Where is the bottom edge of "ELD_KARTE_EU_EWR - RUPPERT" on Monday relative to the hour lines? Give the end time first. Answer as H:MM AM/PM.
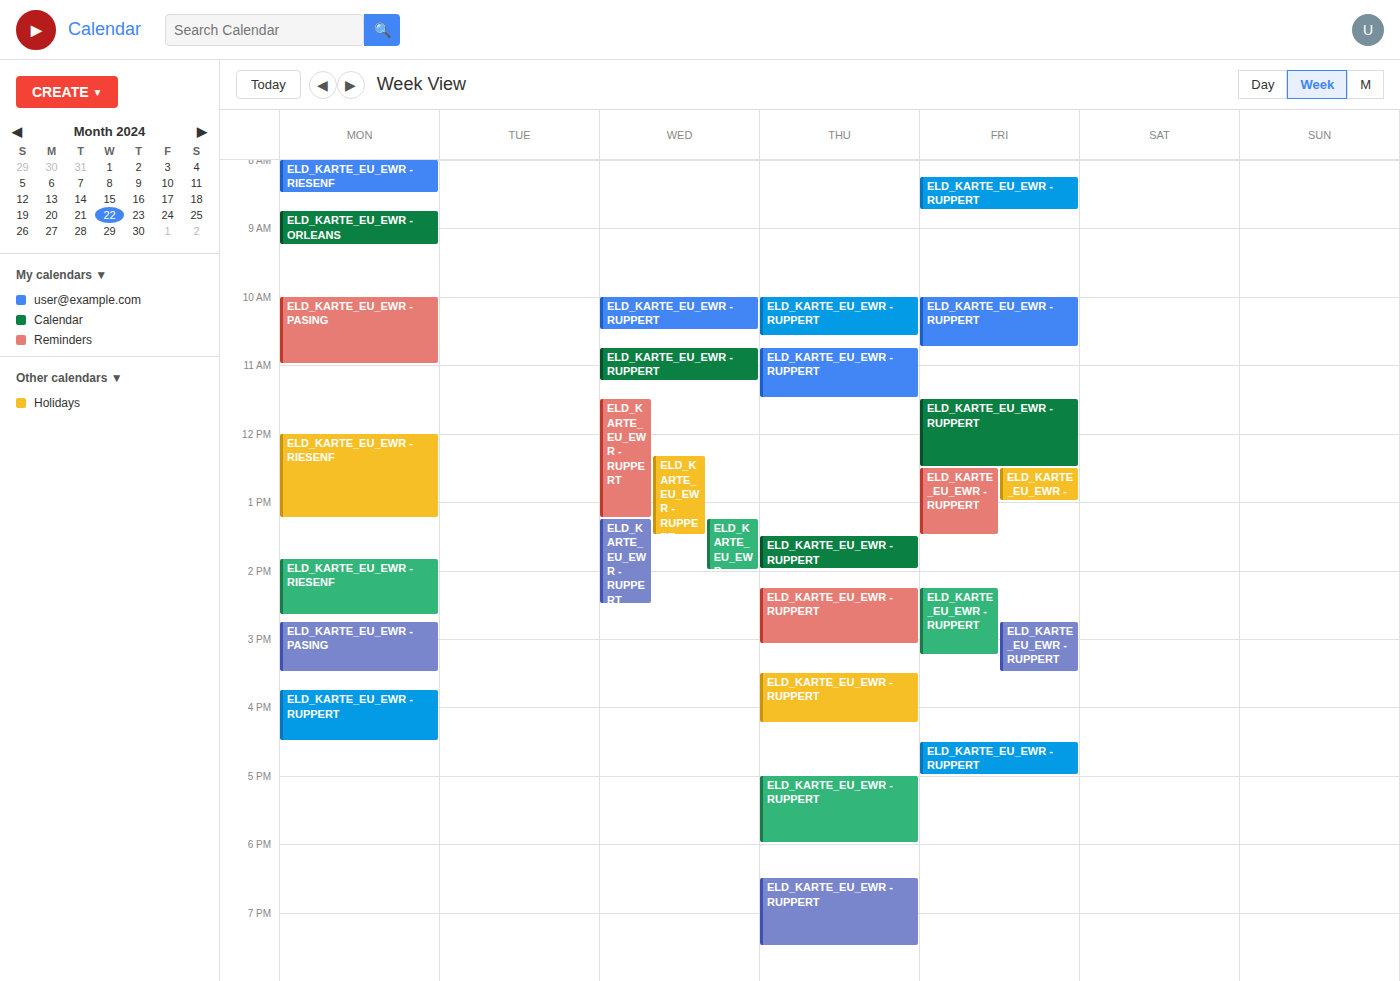
4:30 PM -- halfway between the 4 PM and 5 PM lines.